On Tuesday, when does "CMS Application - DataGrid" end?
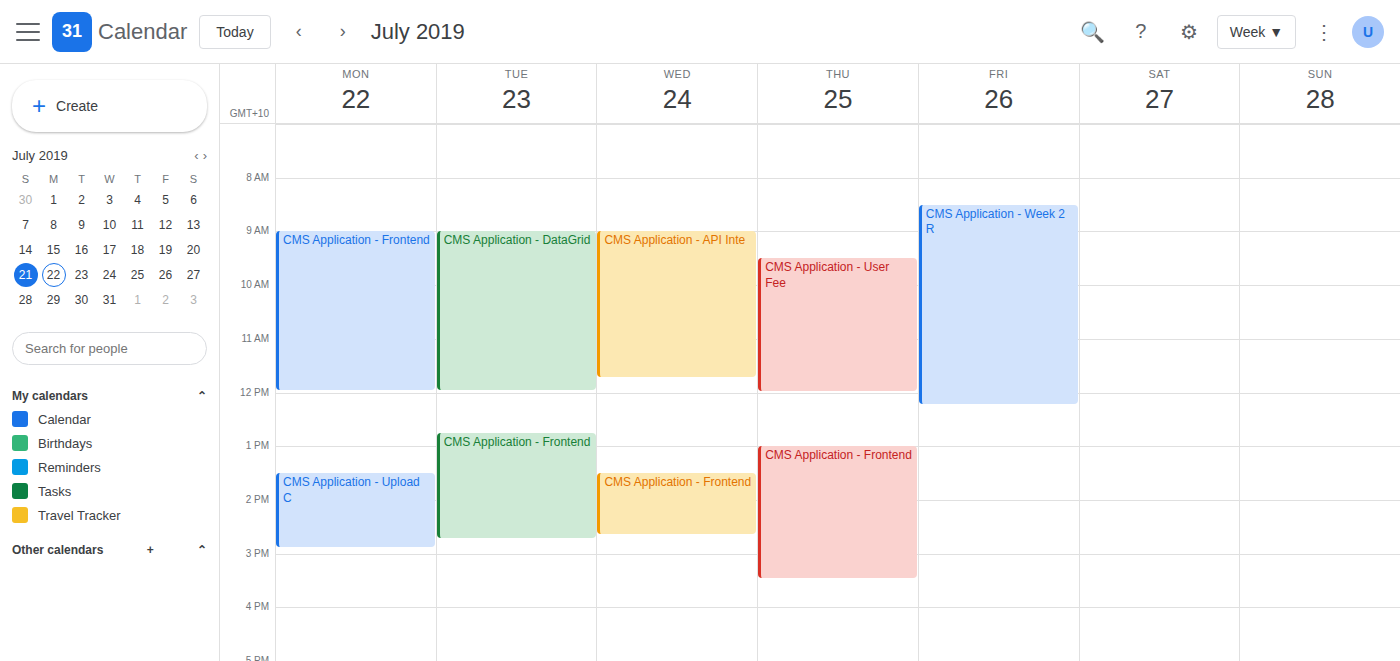
12:00 PM